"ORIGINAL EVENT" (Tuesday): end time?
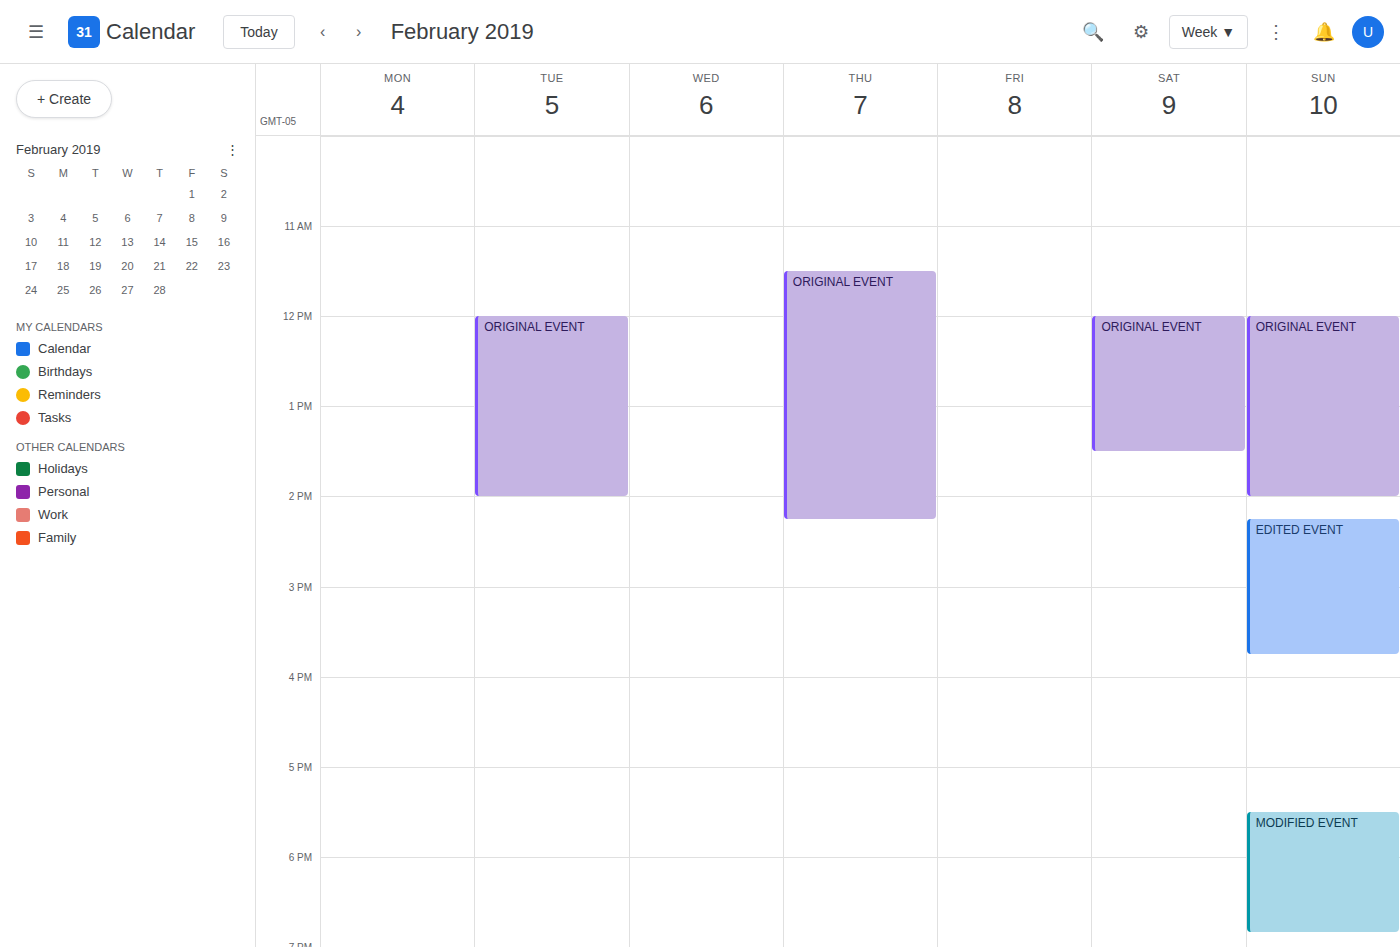
2:00 PM